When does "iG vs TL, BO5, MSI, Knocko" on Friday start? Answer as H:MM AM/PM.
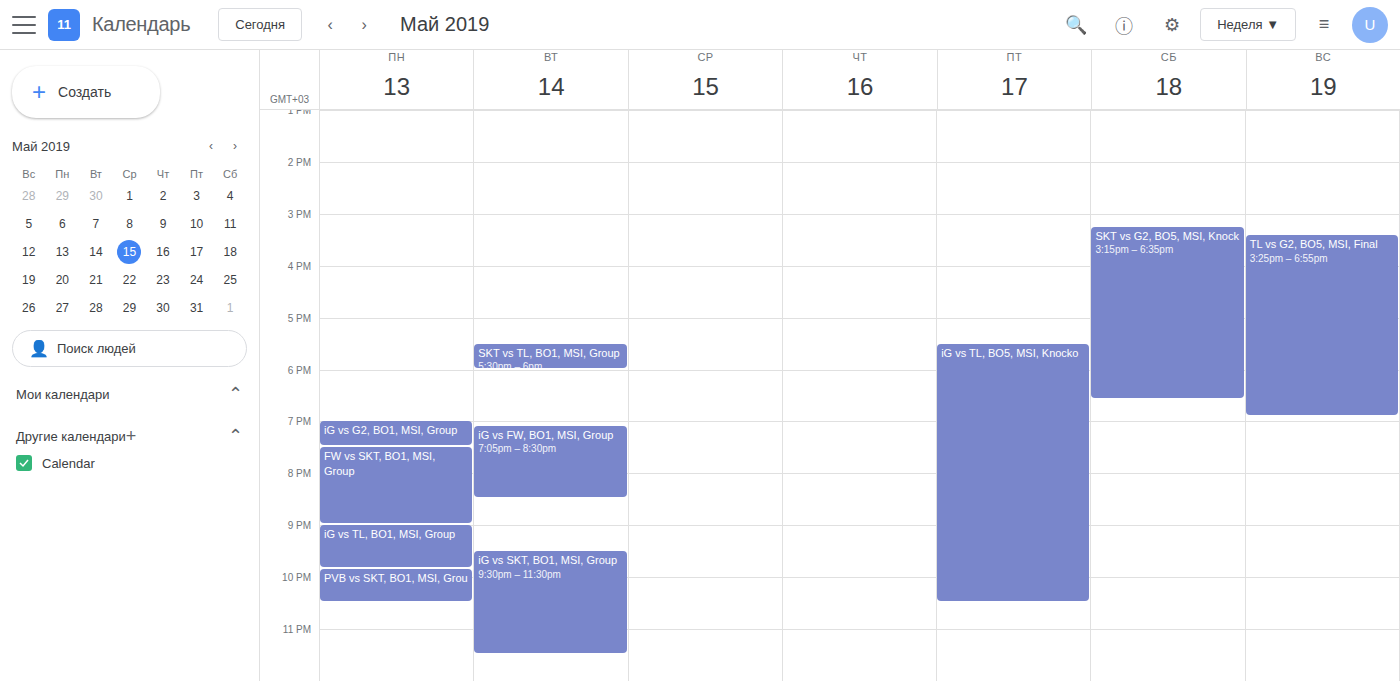
5:30 PM